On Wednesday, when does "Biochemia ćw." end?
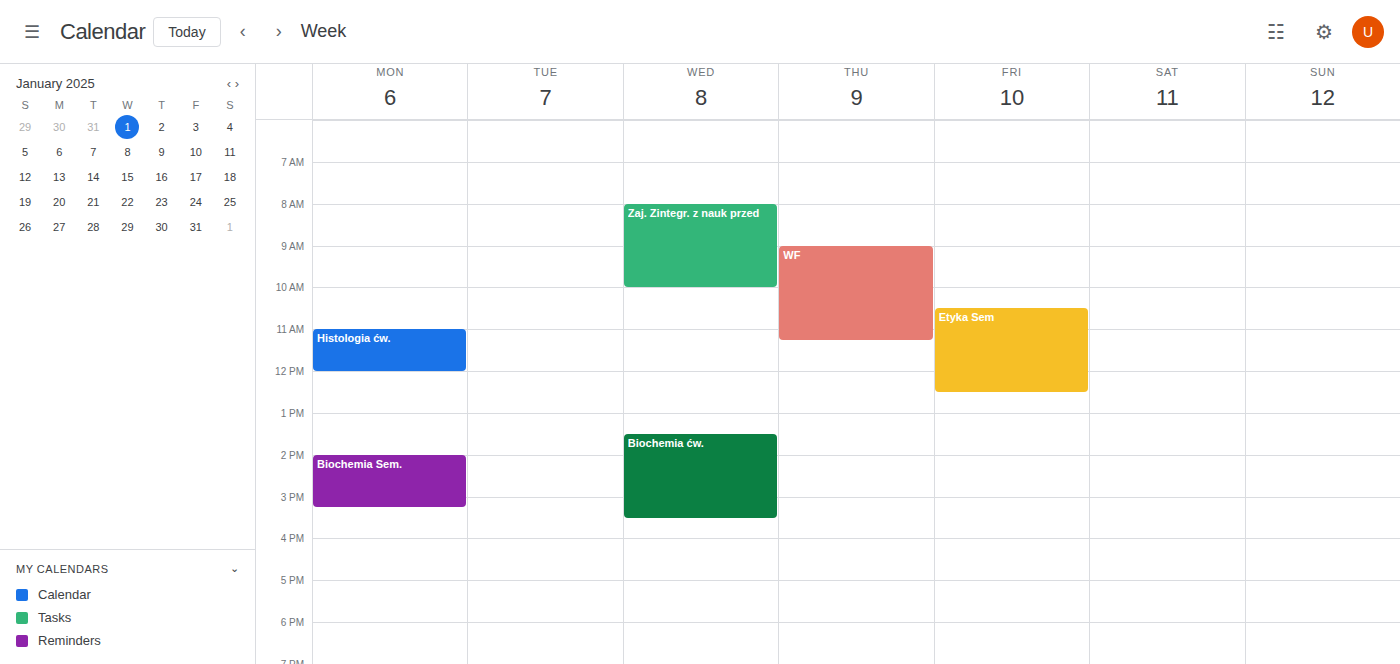
3:30 PM